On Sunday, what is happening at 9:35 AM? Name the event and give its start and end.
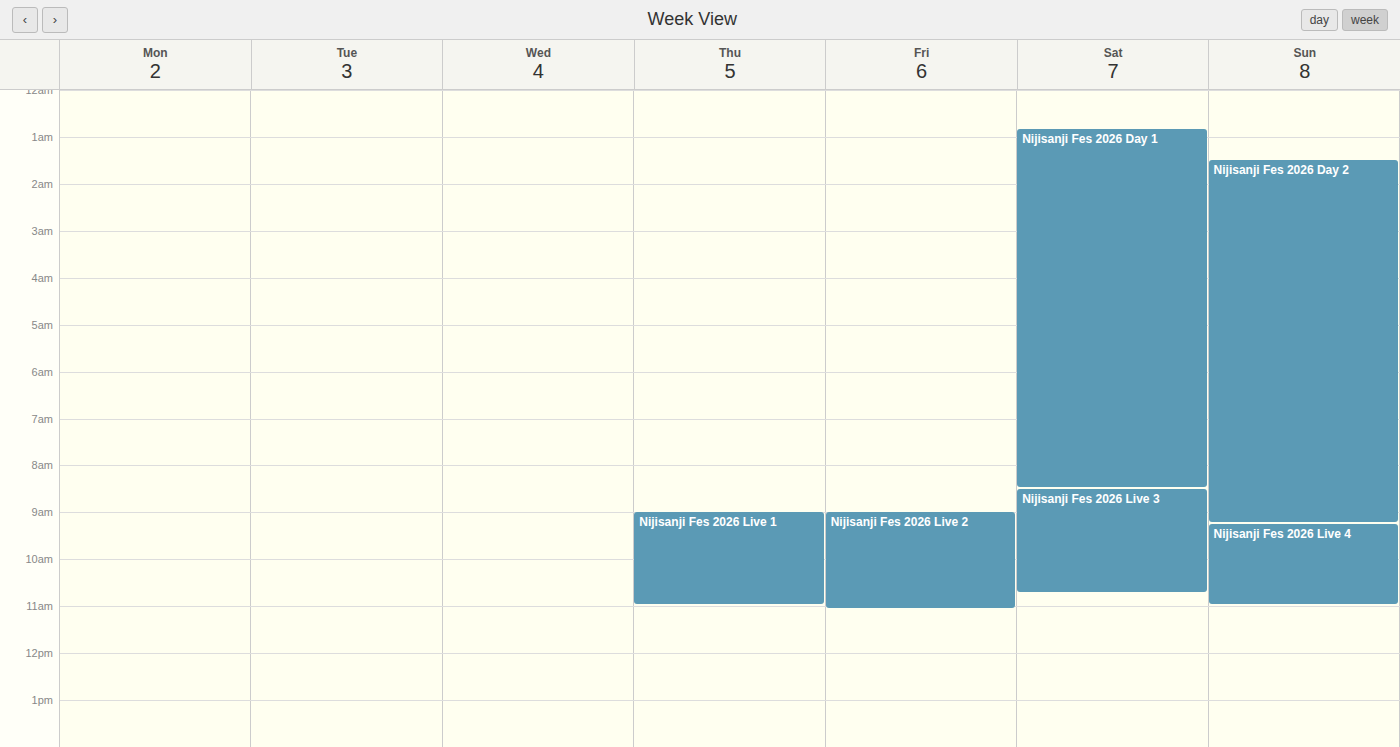
"Nijisanji Fes 2026 Live 4", 9:15 AM to 11:00 AM